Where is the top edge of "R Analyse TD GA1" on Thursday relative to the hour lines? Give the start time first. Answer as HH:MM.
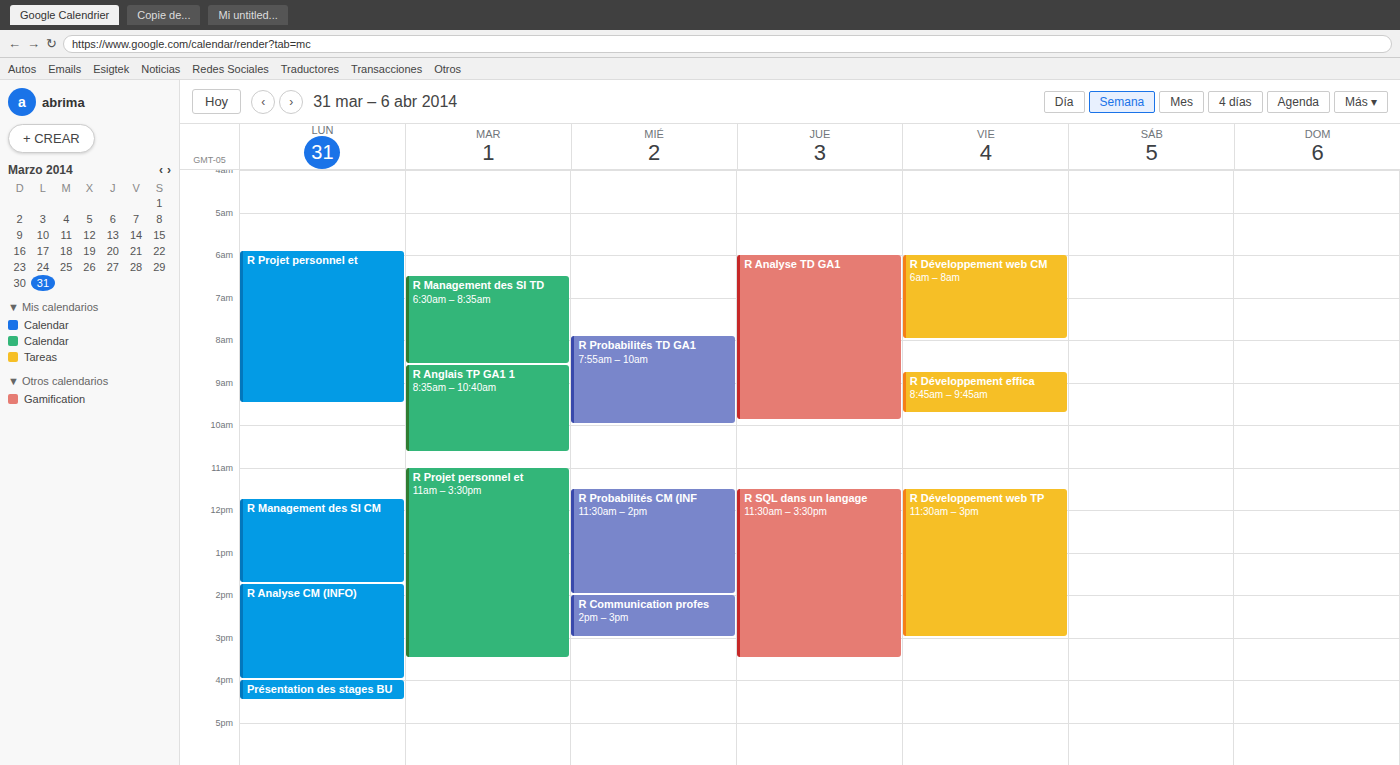
06:00 -- exactly on the 06:00 line.